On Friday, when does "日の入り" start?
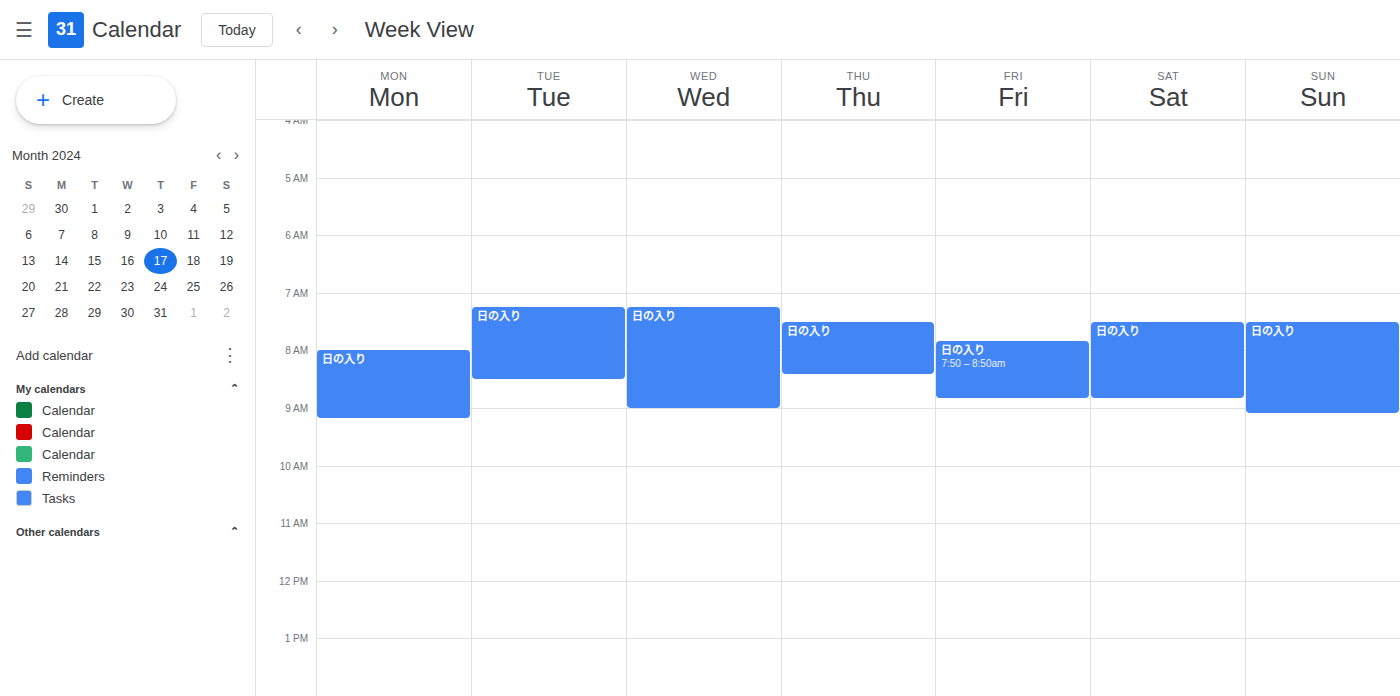
7:50 AM